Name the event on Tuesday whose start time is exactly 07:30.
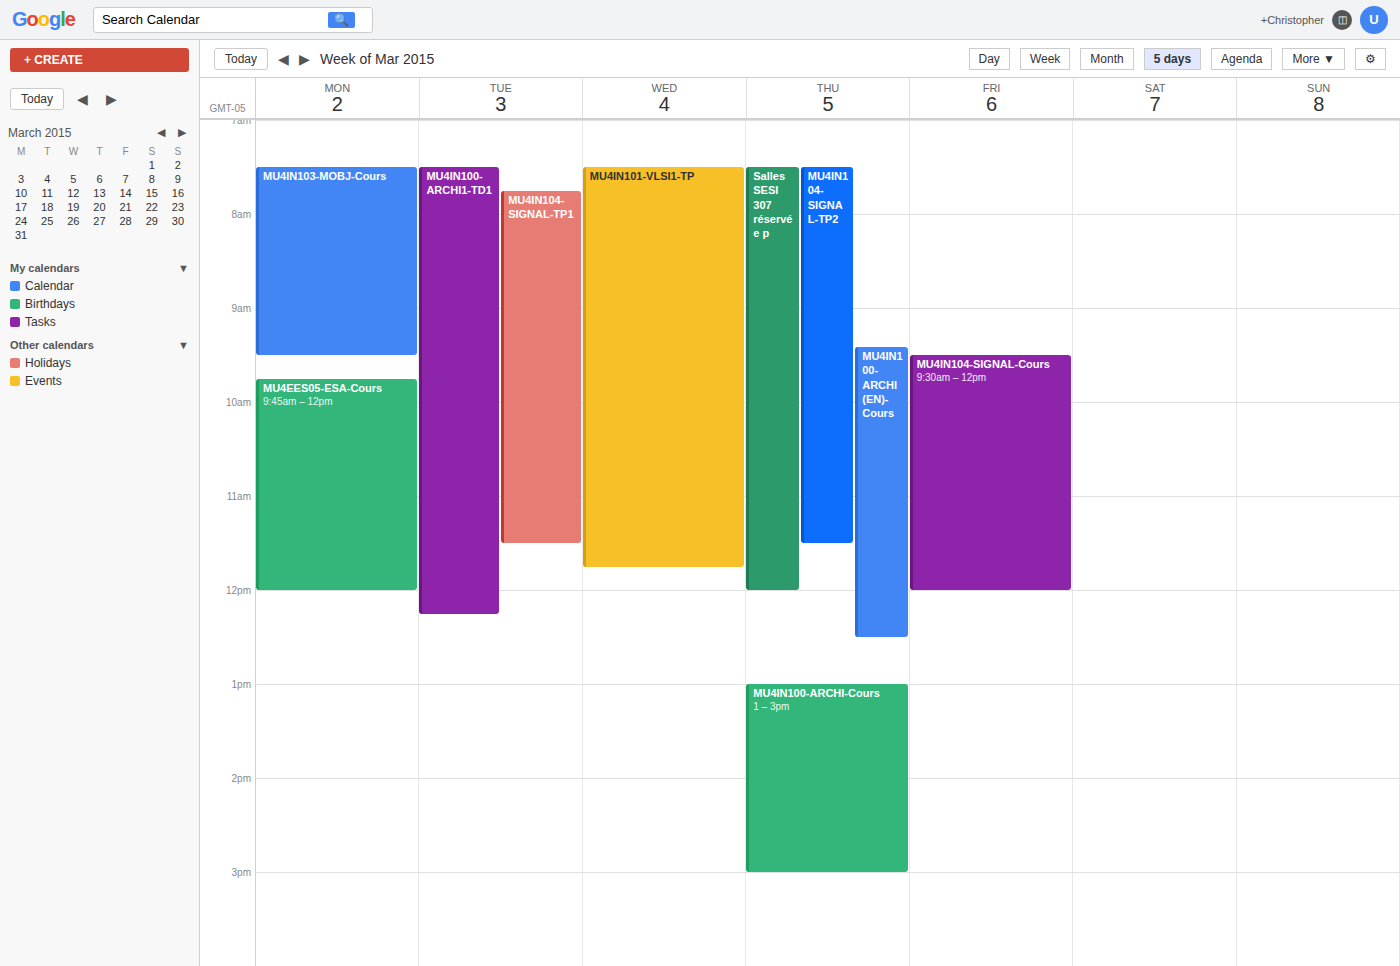
"MU4IN100-ARCHI1-TD1"